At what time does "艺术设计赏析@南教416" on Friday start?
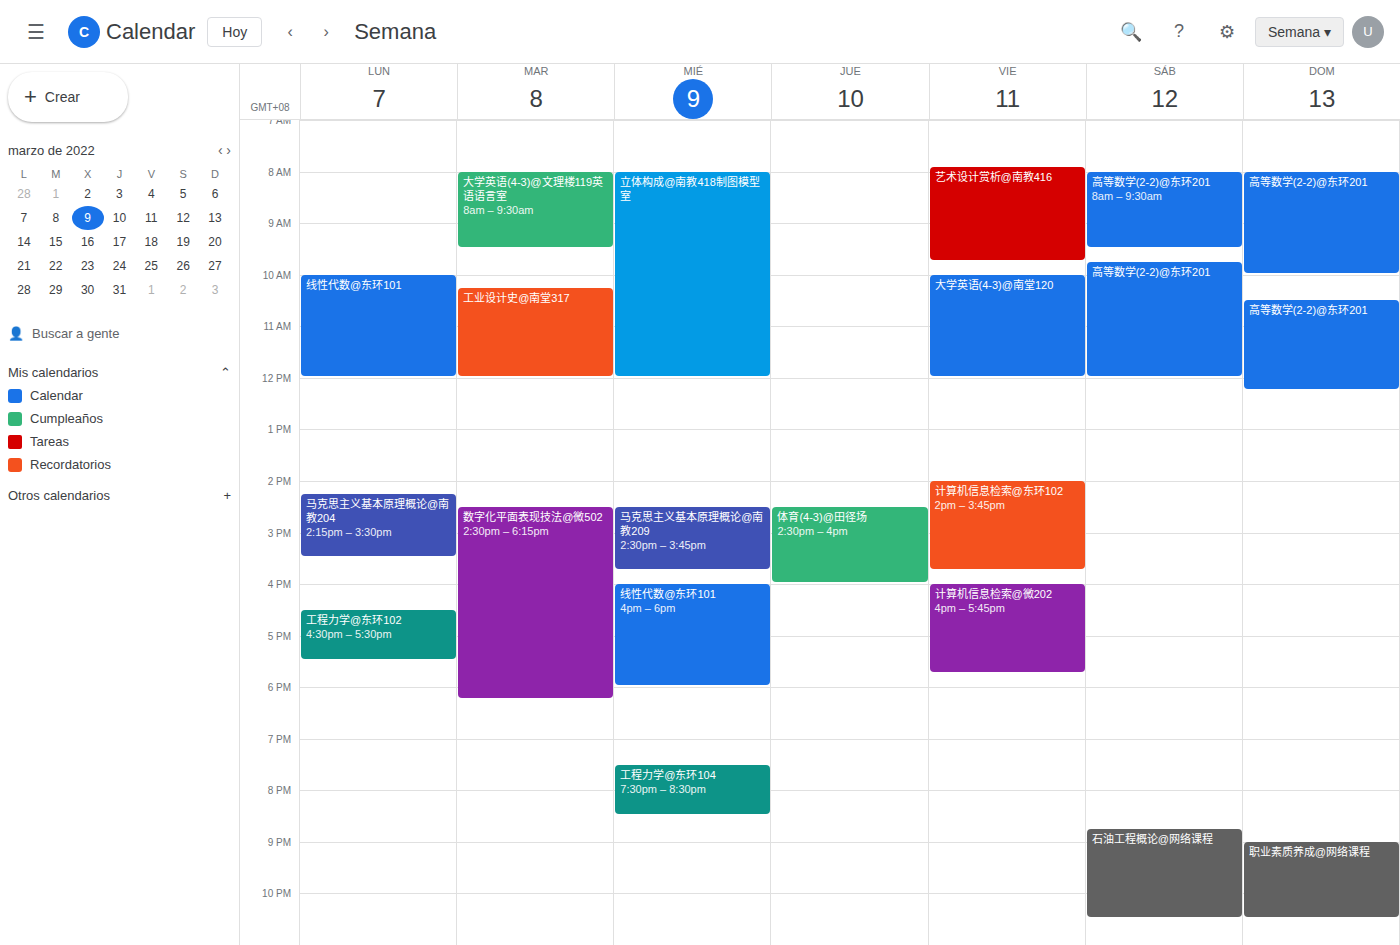
7:55 AM